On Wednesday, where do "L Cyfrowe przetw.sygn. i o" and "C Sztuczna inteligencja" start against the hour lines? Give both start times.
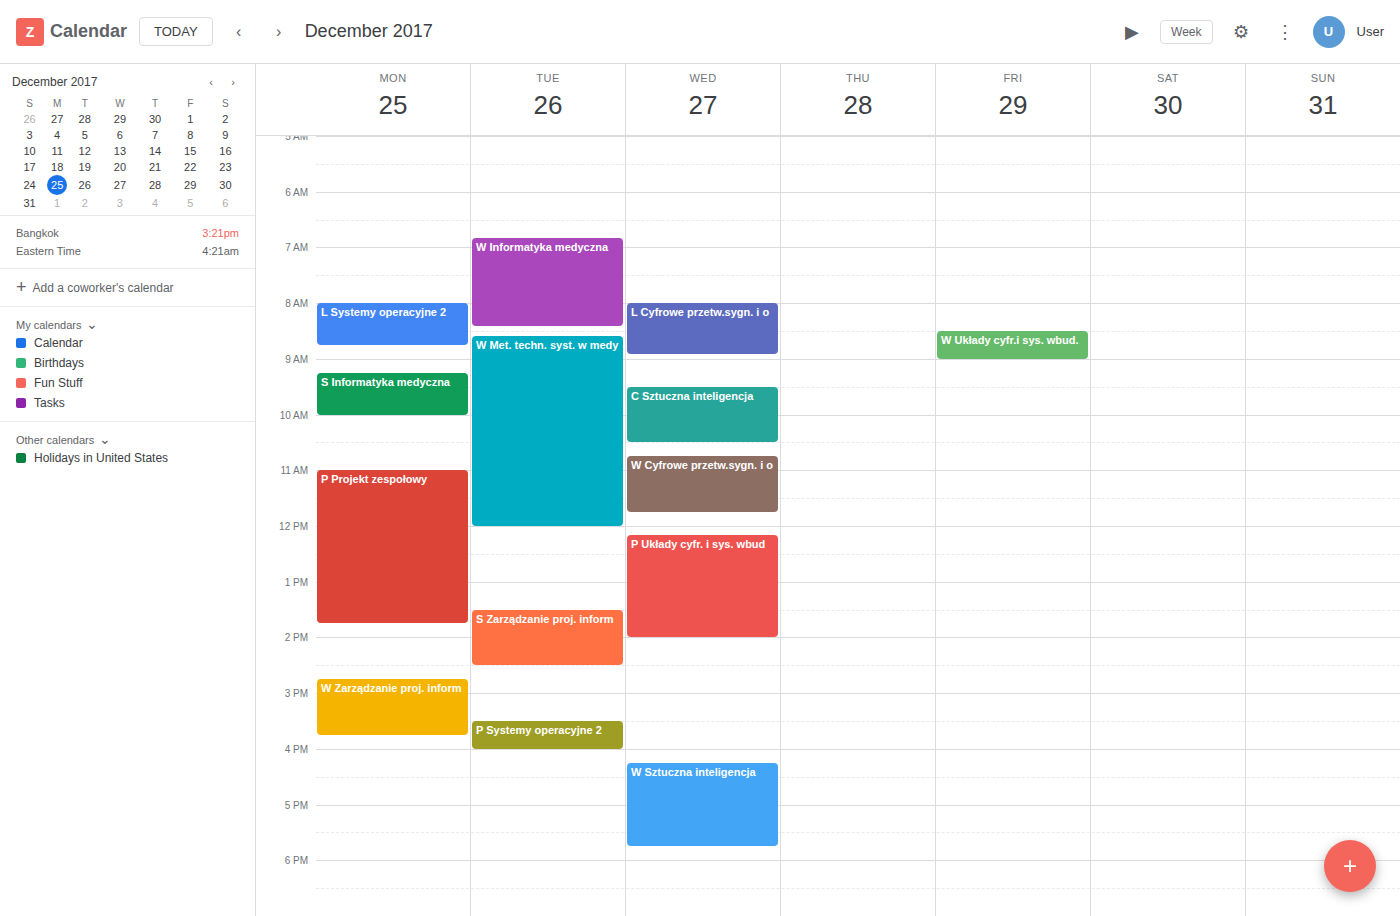
"L Cyfrowe przetw.sygn. i o": 8:00 AM, exactly on the 8 AM line. "C Sztuczna inteligencja": 9:30 AM, halfway between the 9 AM and 10 AM lines.